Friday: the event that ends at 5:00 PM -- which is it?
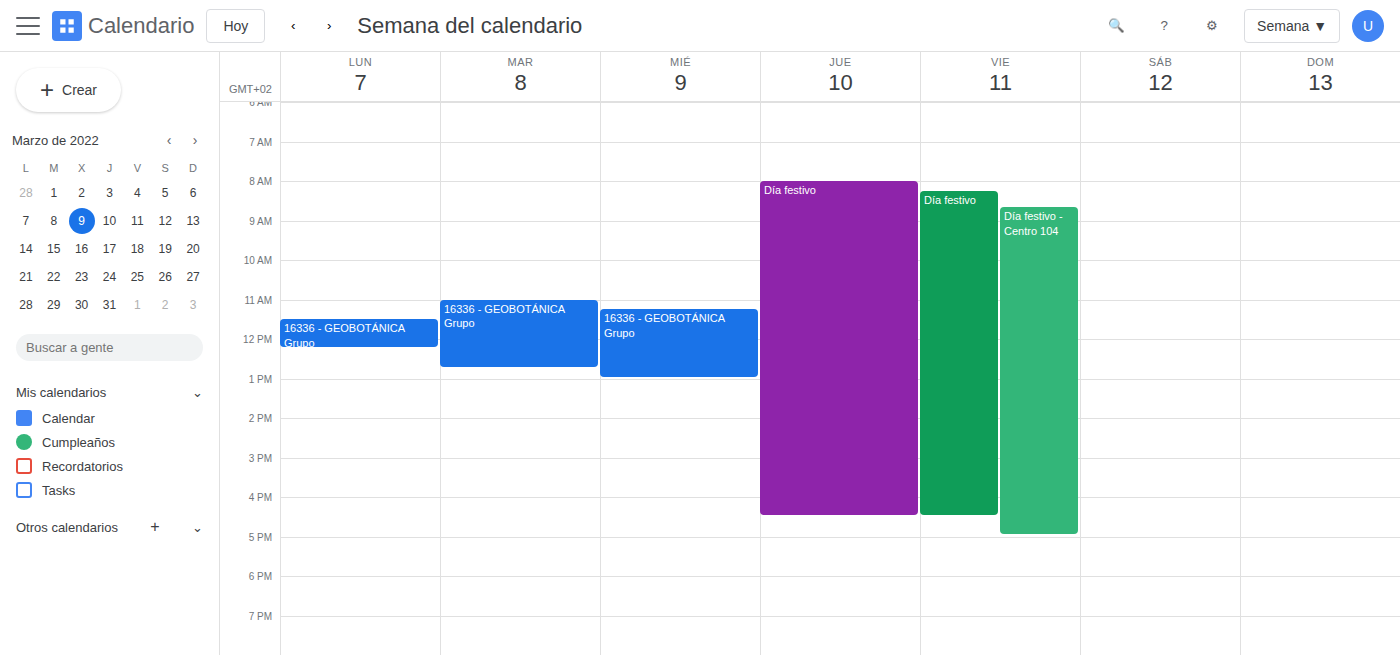
"Día festivo - Centro 104"